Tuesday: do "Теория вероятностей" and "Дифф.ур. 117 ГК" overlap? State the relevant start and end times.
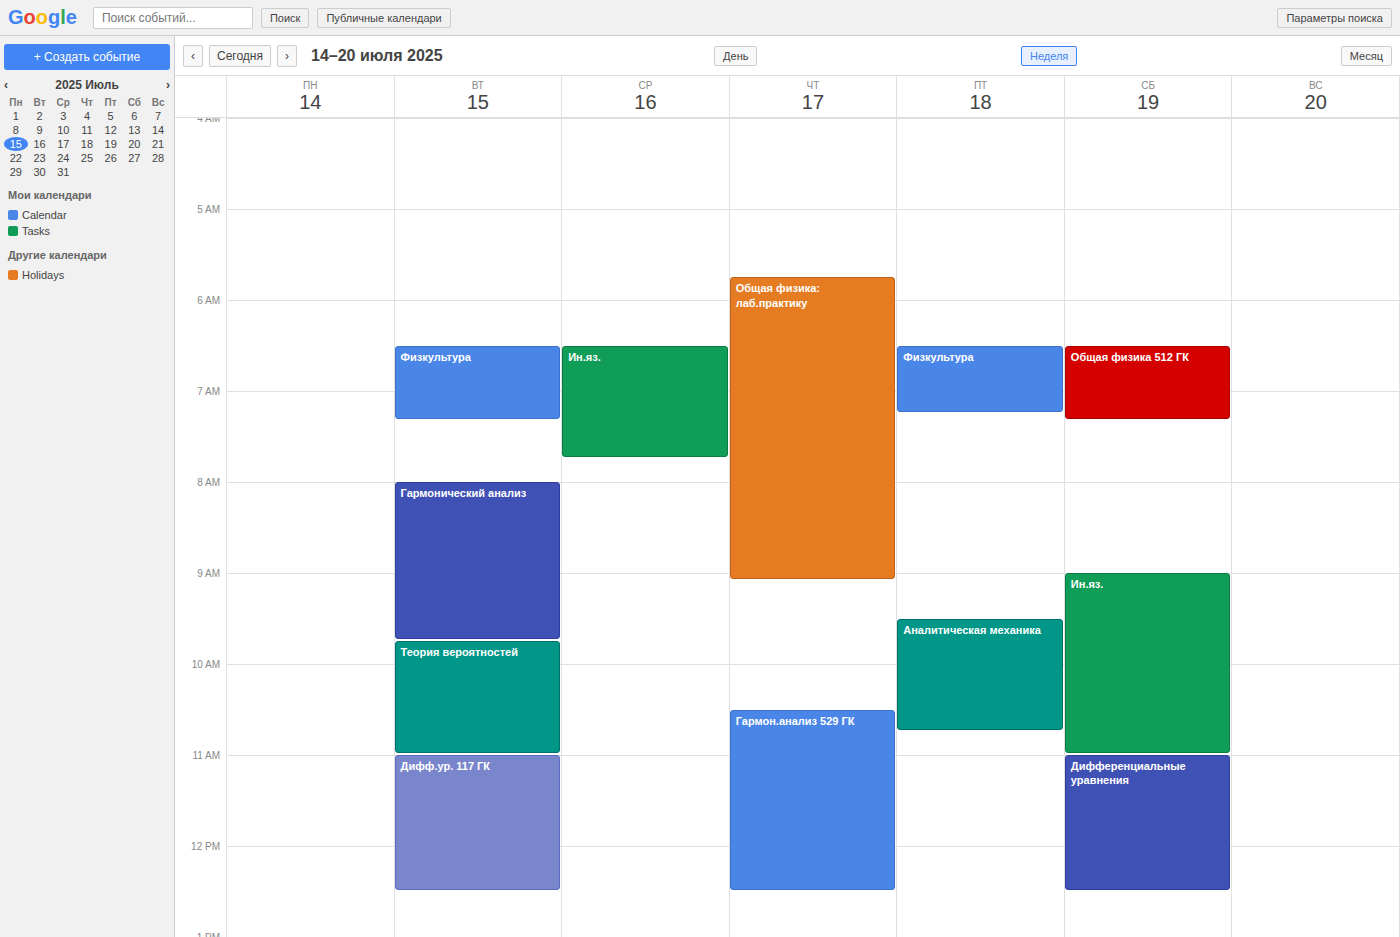
"Теория вероятностей" ends at 11:00 AM, exactly when "Дифф.ур. 117 ГК" starts -- they touch but do not overlap.